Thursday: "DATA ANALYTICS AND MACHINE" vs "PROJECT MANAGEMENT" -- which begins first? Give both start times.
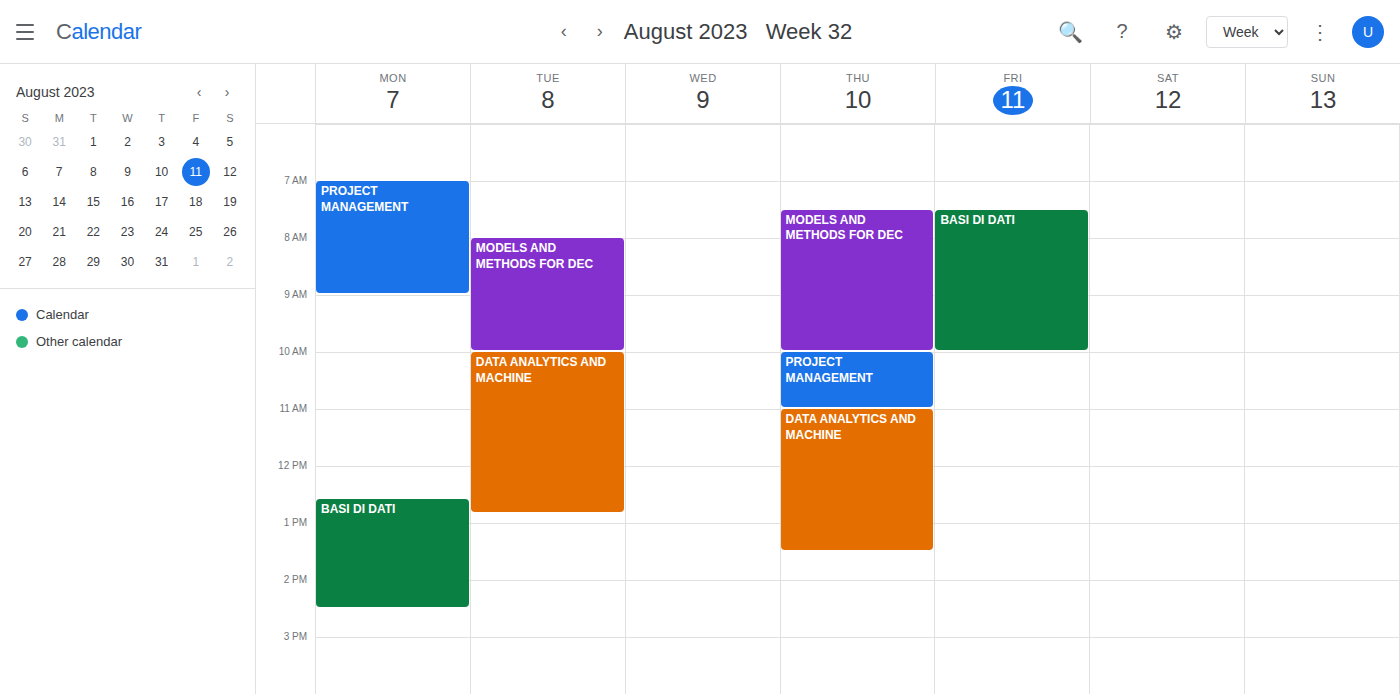
"PROJECT MANAGEMENT" 10:00 AM; "DATA ANALYTICS AND MACHINE" 11:00 AM.